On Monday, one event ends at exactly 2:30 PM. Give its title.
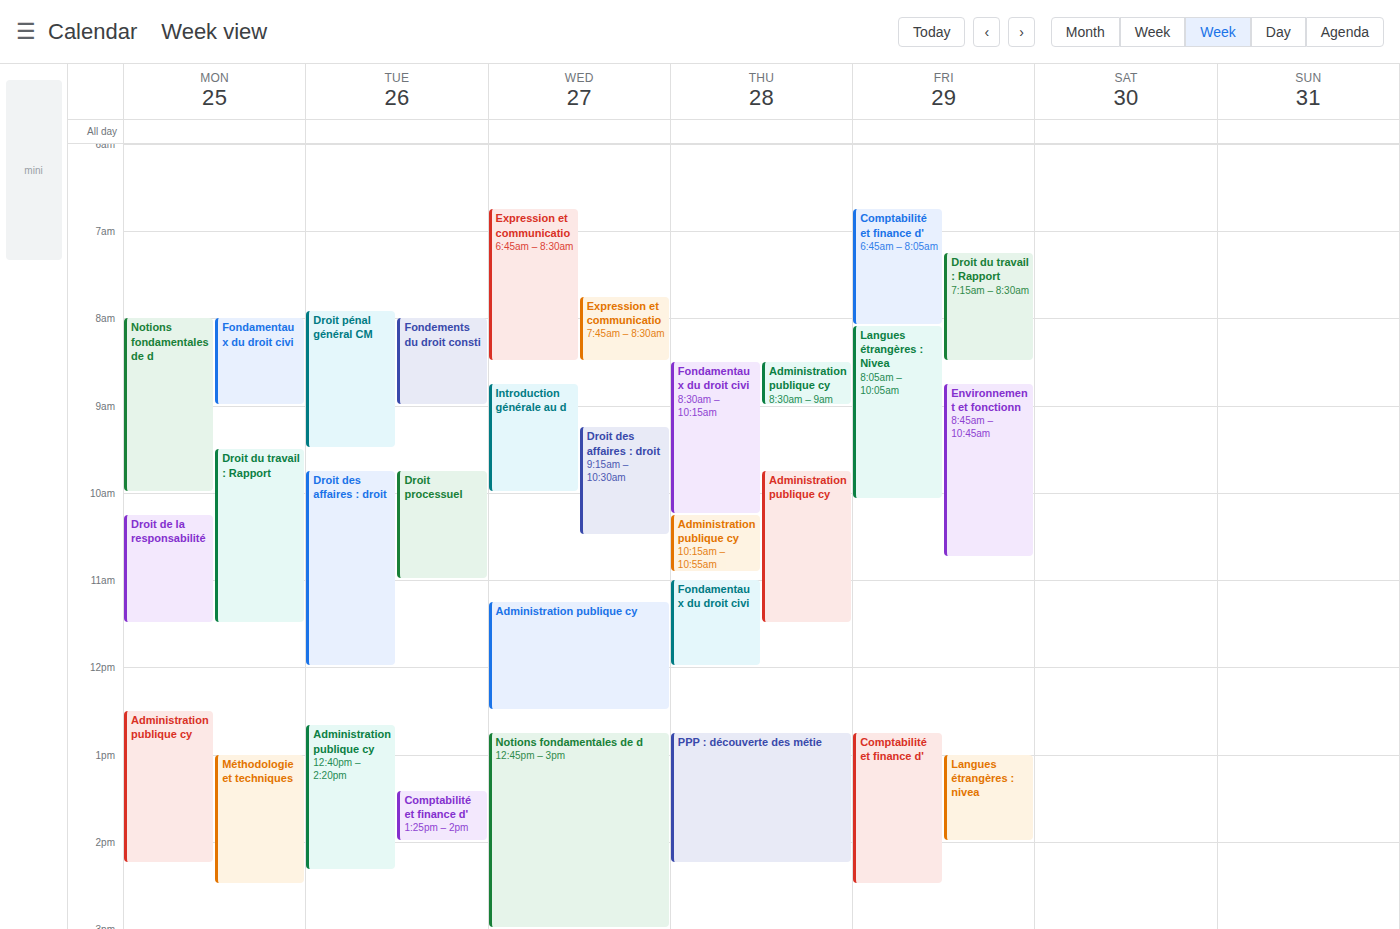
"Méthodologie et techniques"